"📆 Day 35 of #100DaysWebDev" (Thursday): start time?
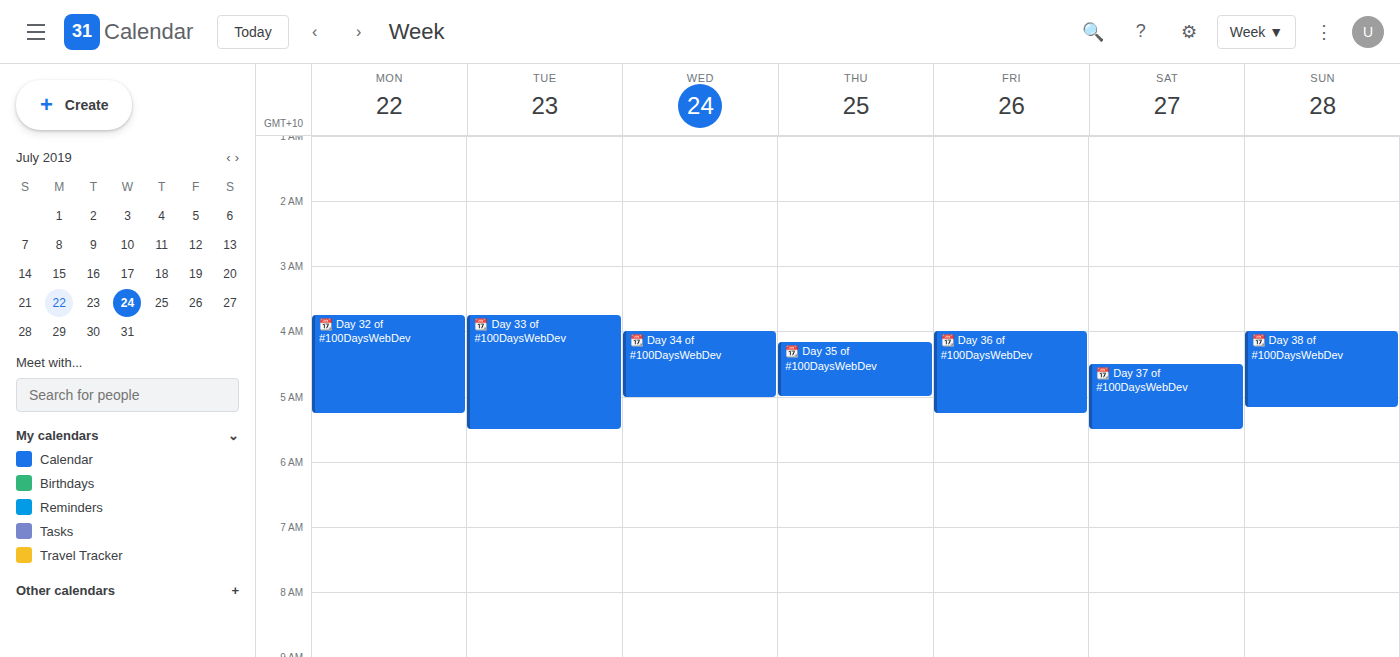
4:10 AM